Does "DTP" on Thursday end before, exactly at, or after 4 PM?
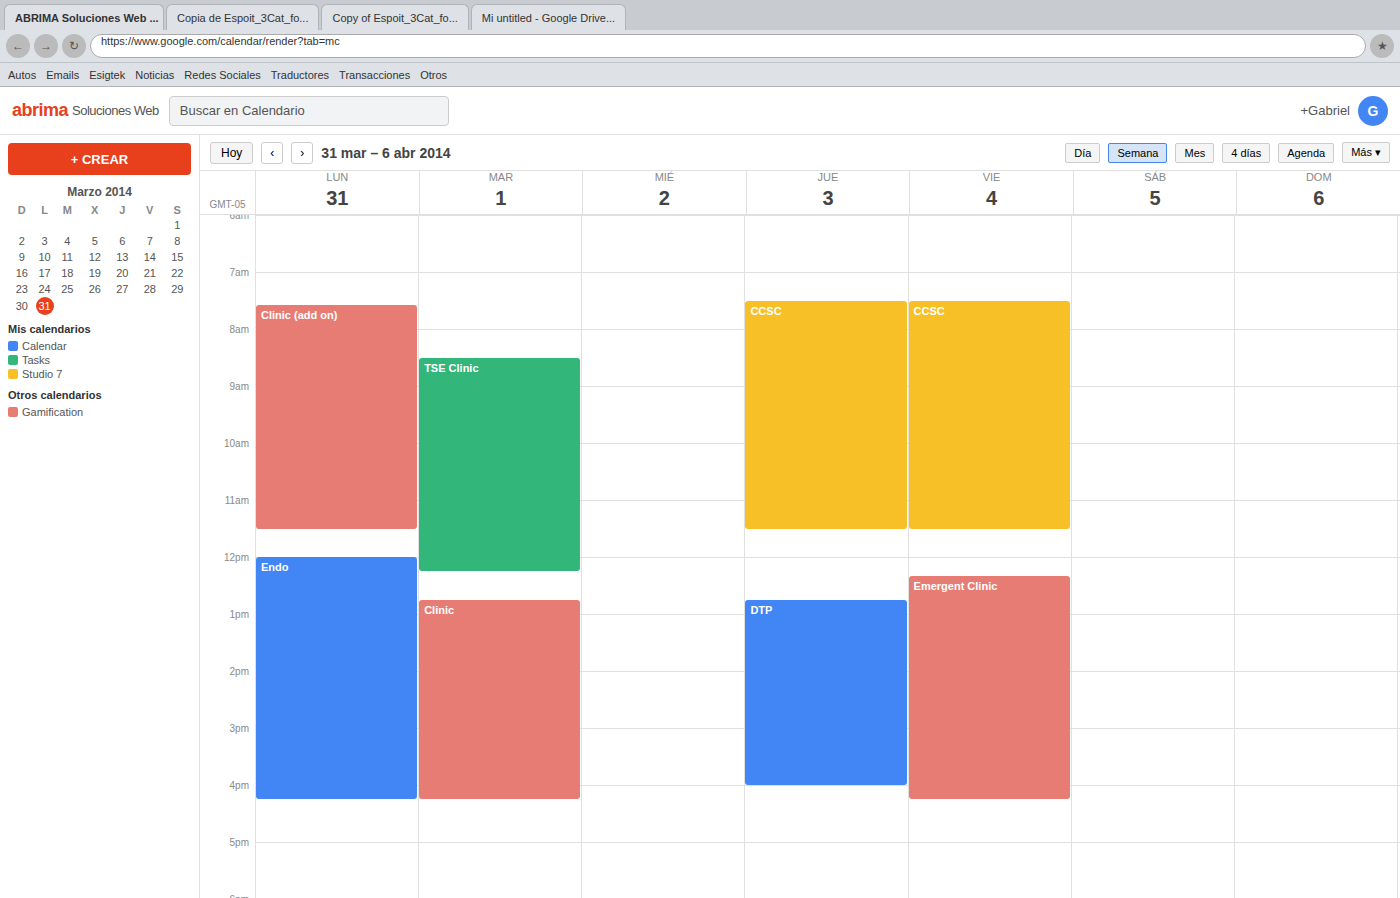
4:00 PM -- exactly at 4 PM, on the 4 PM line.